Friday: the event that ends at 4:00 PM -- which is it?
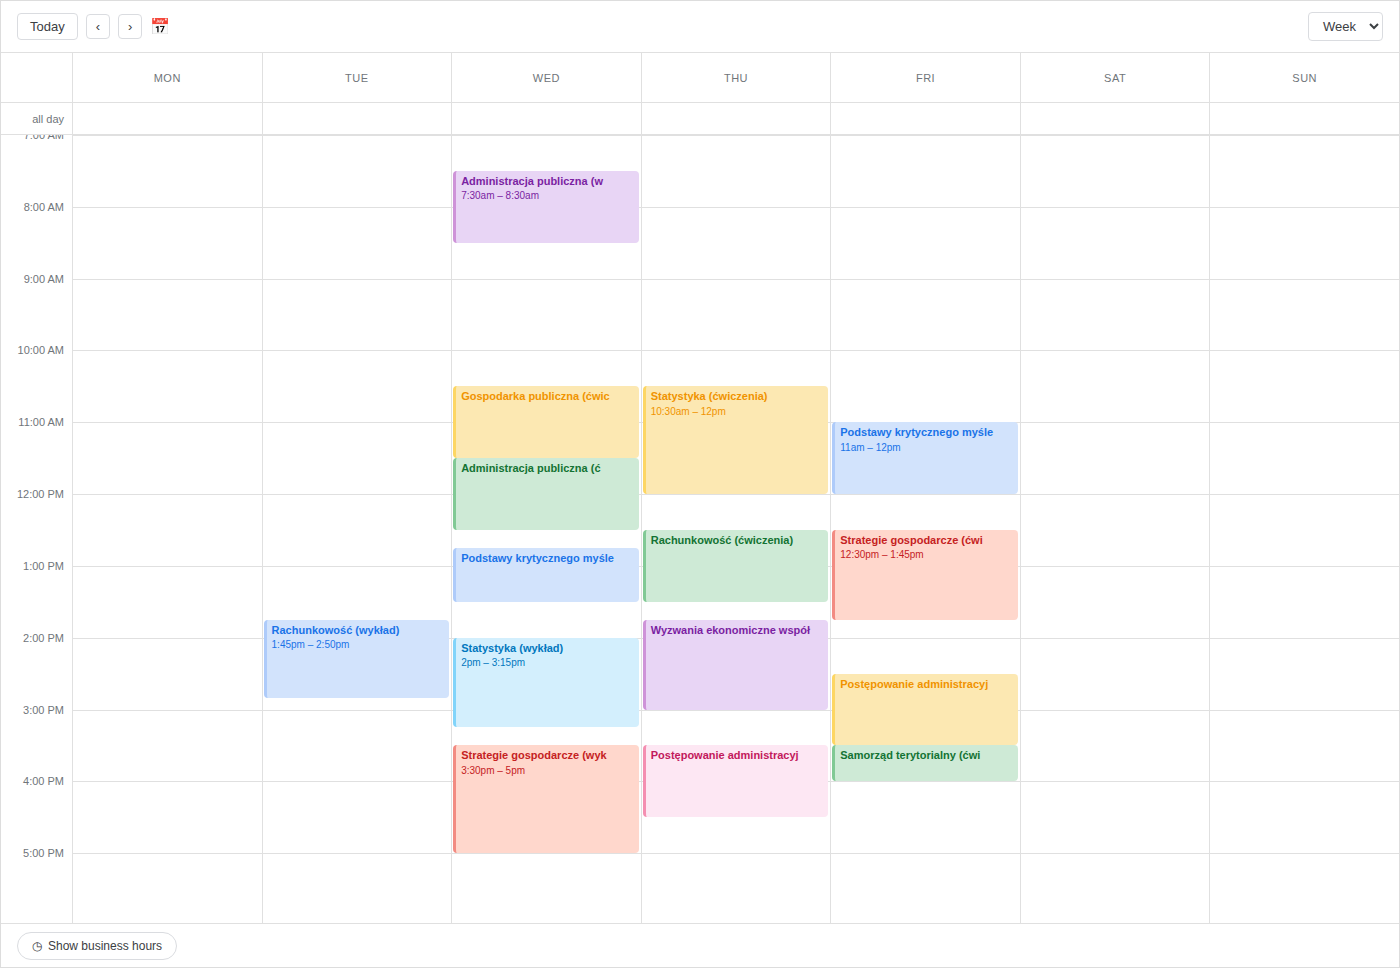
"Samorząd terytorialny (ćwi"